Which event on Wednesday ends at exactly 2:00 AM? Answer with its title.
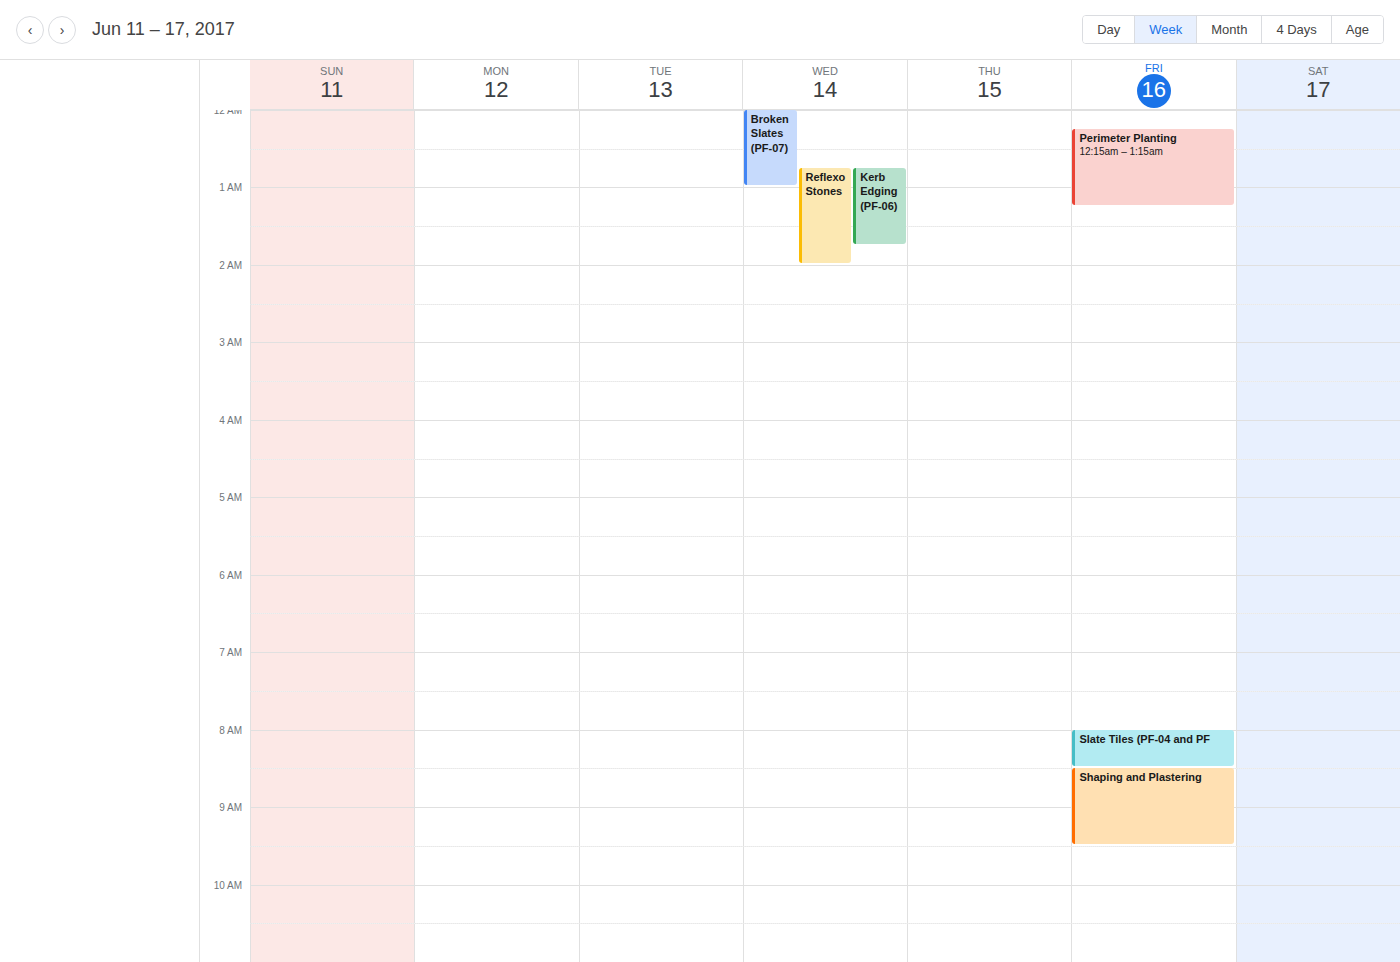
"Reflexo Stones"